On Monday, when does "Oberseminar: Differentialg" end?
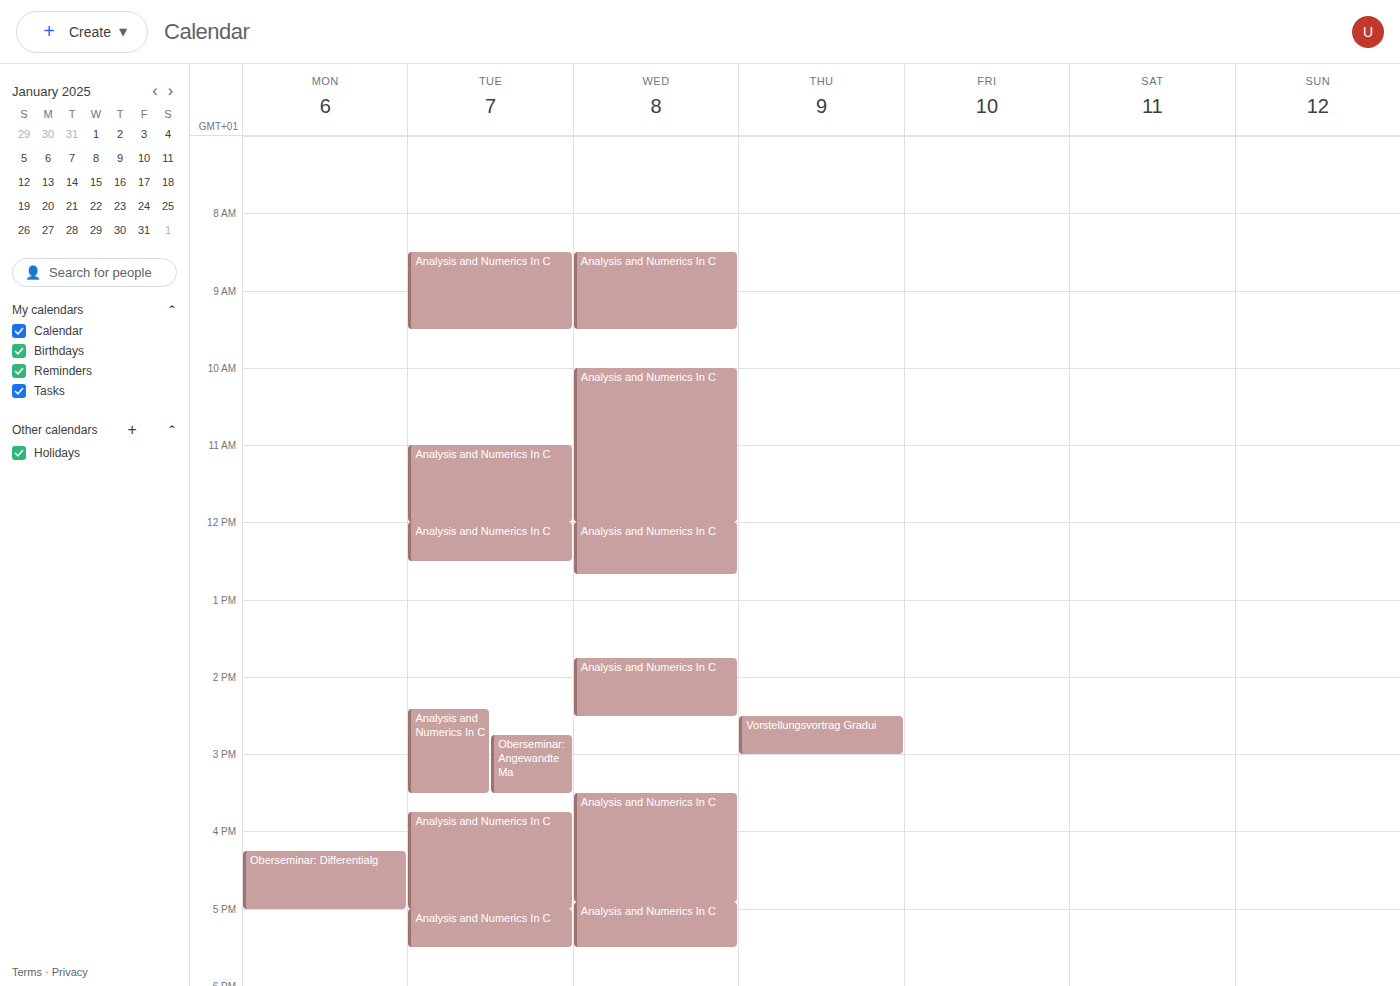
17:00